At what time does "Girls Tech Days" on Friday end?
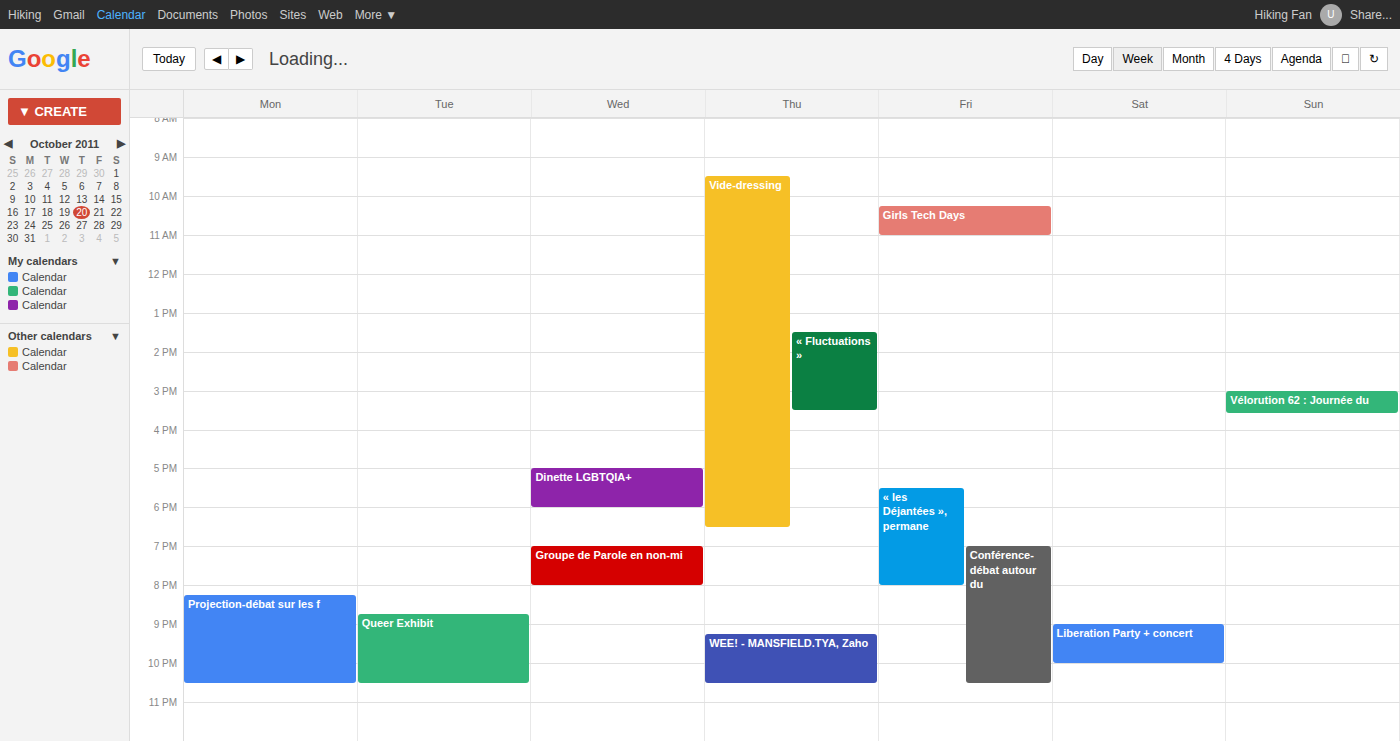
11:00 AM